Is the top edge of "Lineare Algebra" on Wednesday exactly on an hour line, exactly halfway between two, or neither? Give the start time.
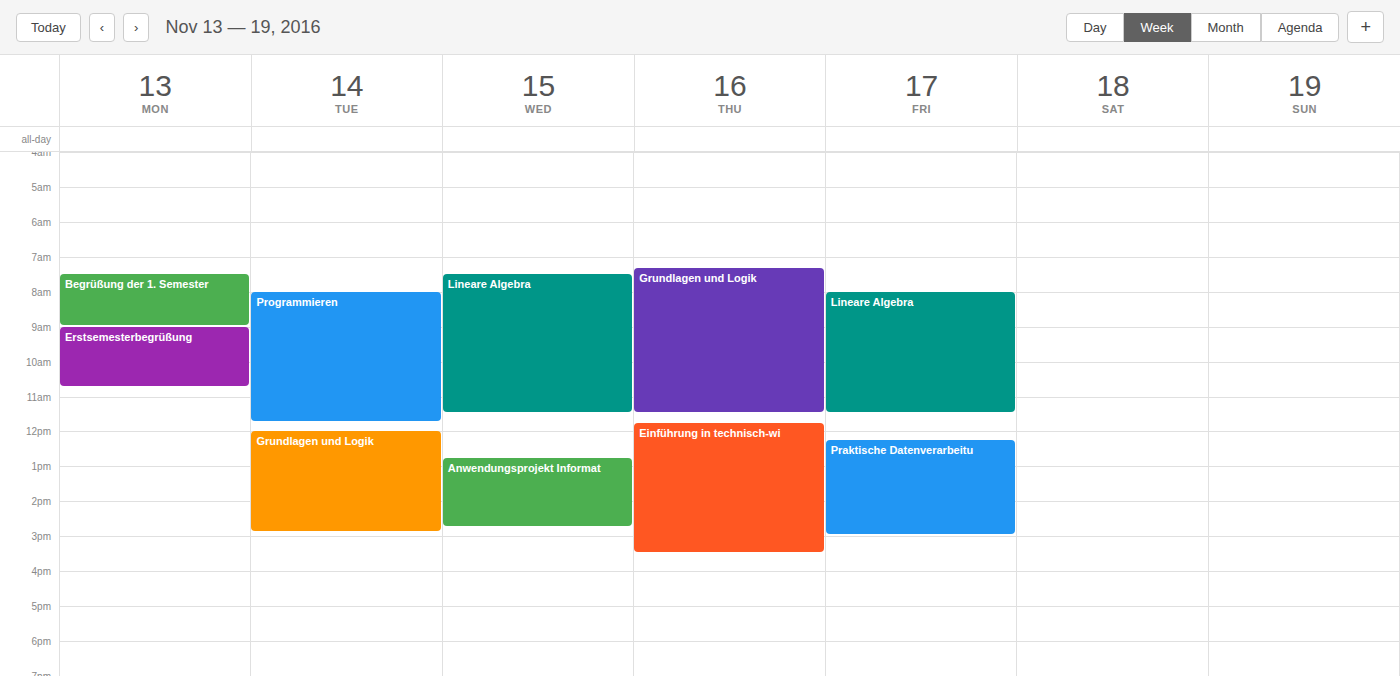
7:30 AM -- halfway between the 7 AM and 8 AM lines.